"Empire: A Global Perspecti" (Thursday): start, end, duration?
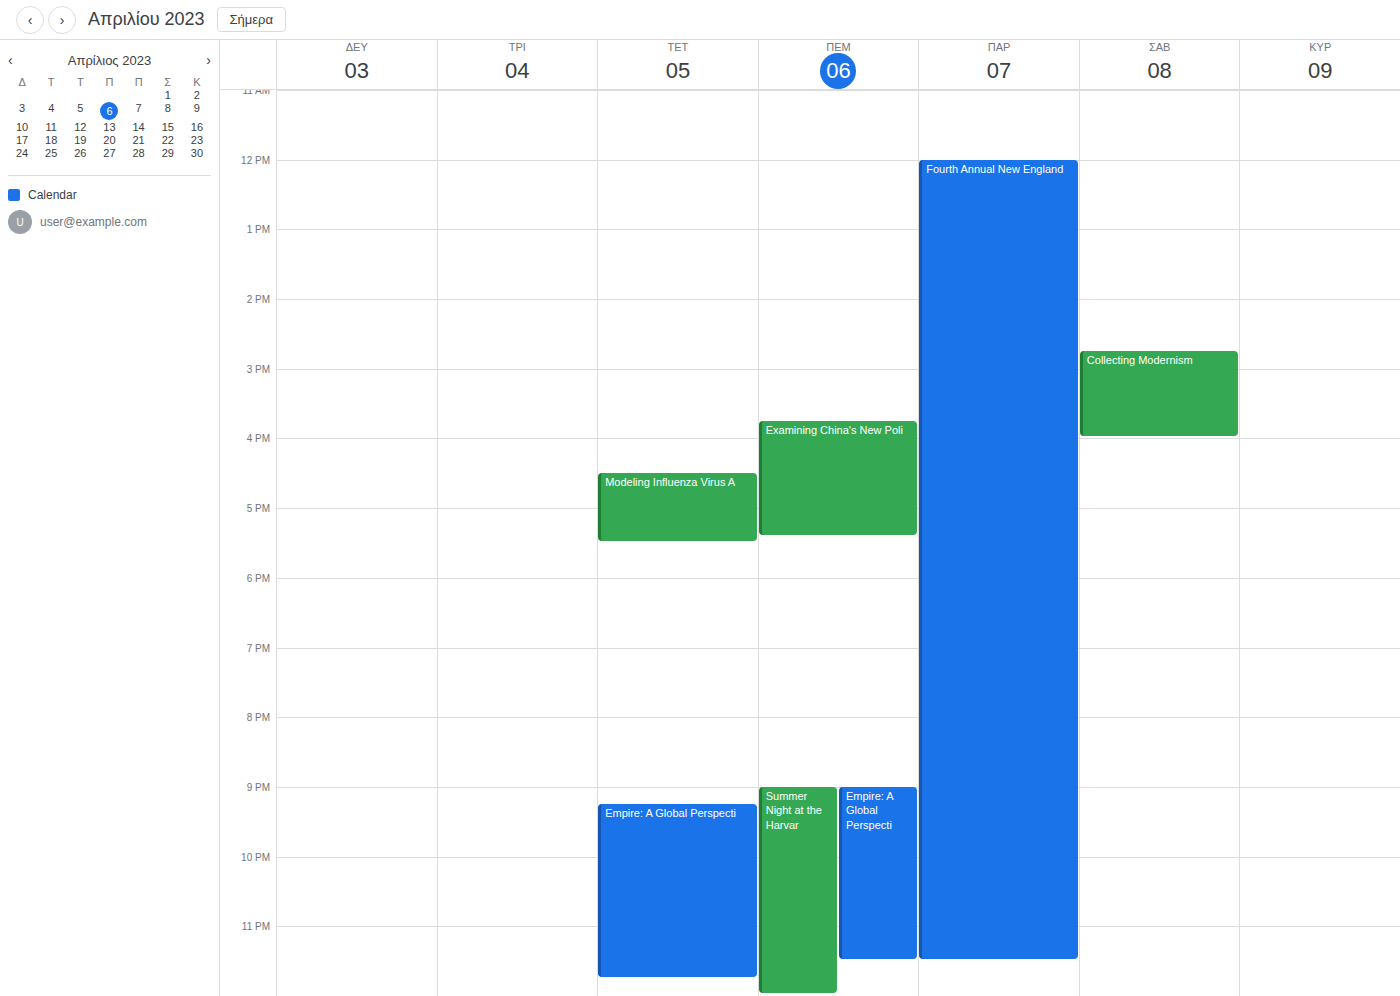
9:00 PM to 11:30 PM, 2 hours 30 minutes